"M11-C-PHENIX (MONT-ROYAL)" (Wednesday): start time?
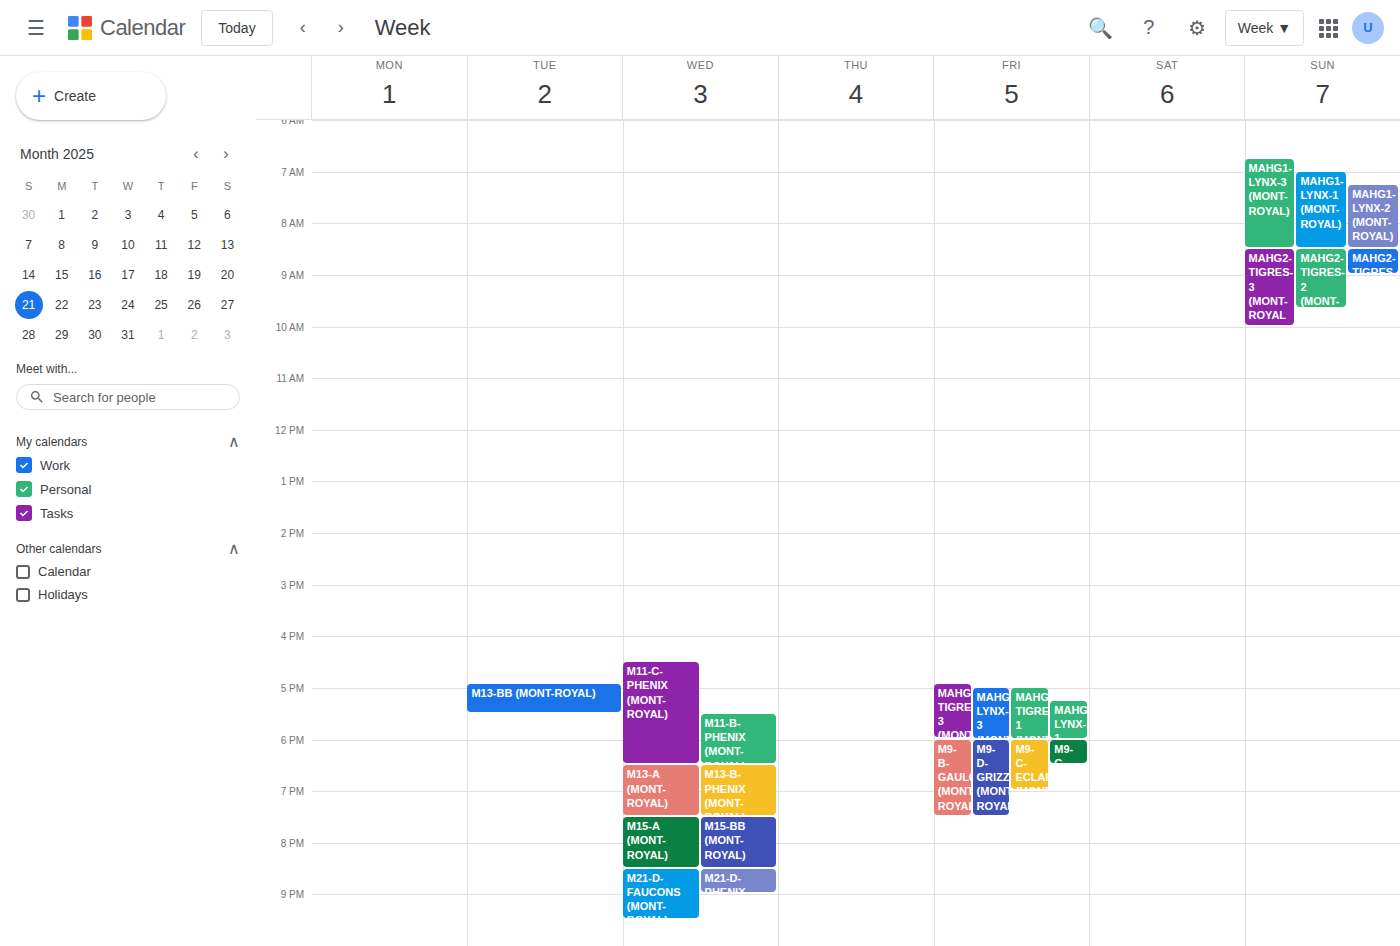
4:30 PM